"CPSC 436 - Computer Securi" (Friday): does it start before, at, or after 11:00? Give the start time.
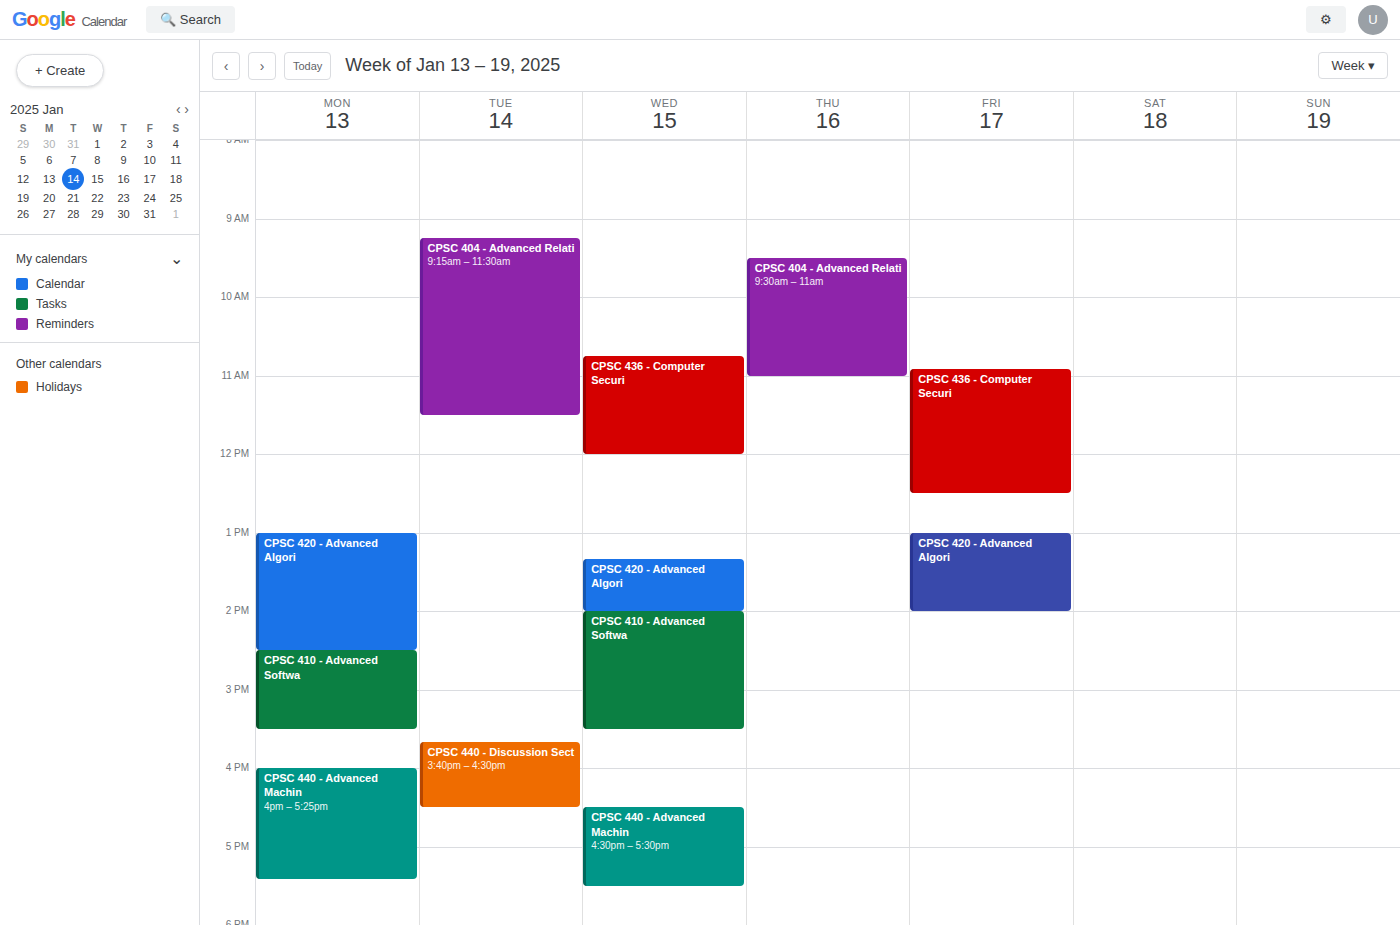
10:55 -- before 11:00, 5 minutes above the 11:00 line.